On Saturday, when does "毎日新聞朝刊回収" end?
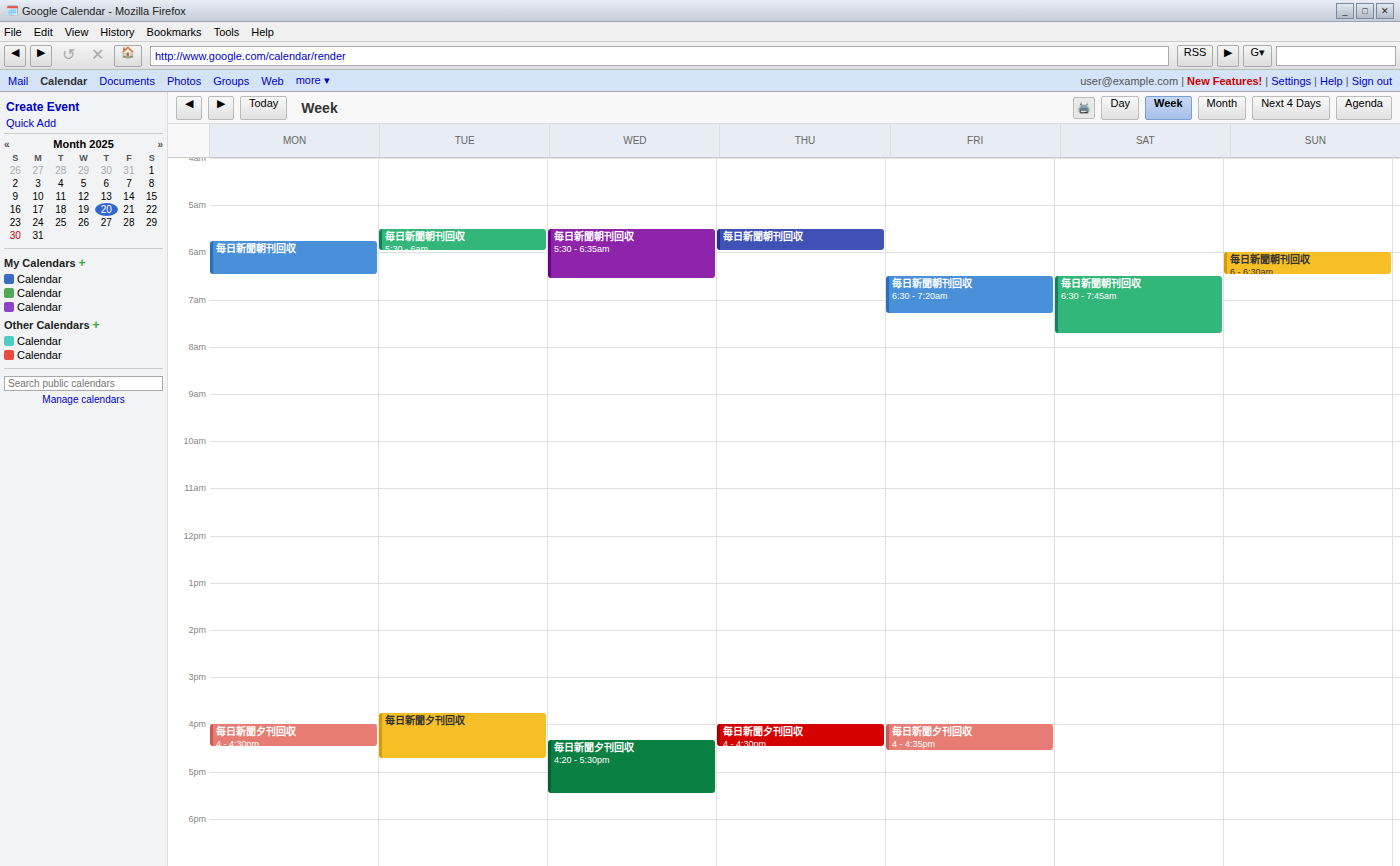
7:45 AM